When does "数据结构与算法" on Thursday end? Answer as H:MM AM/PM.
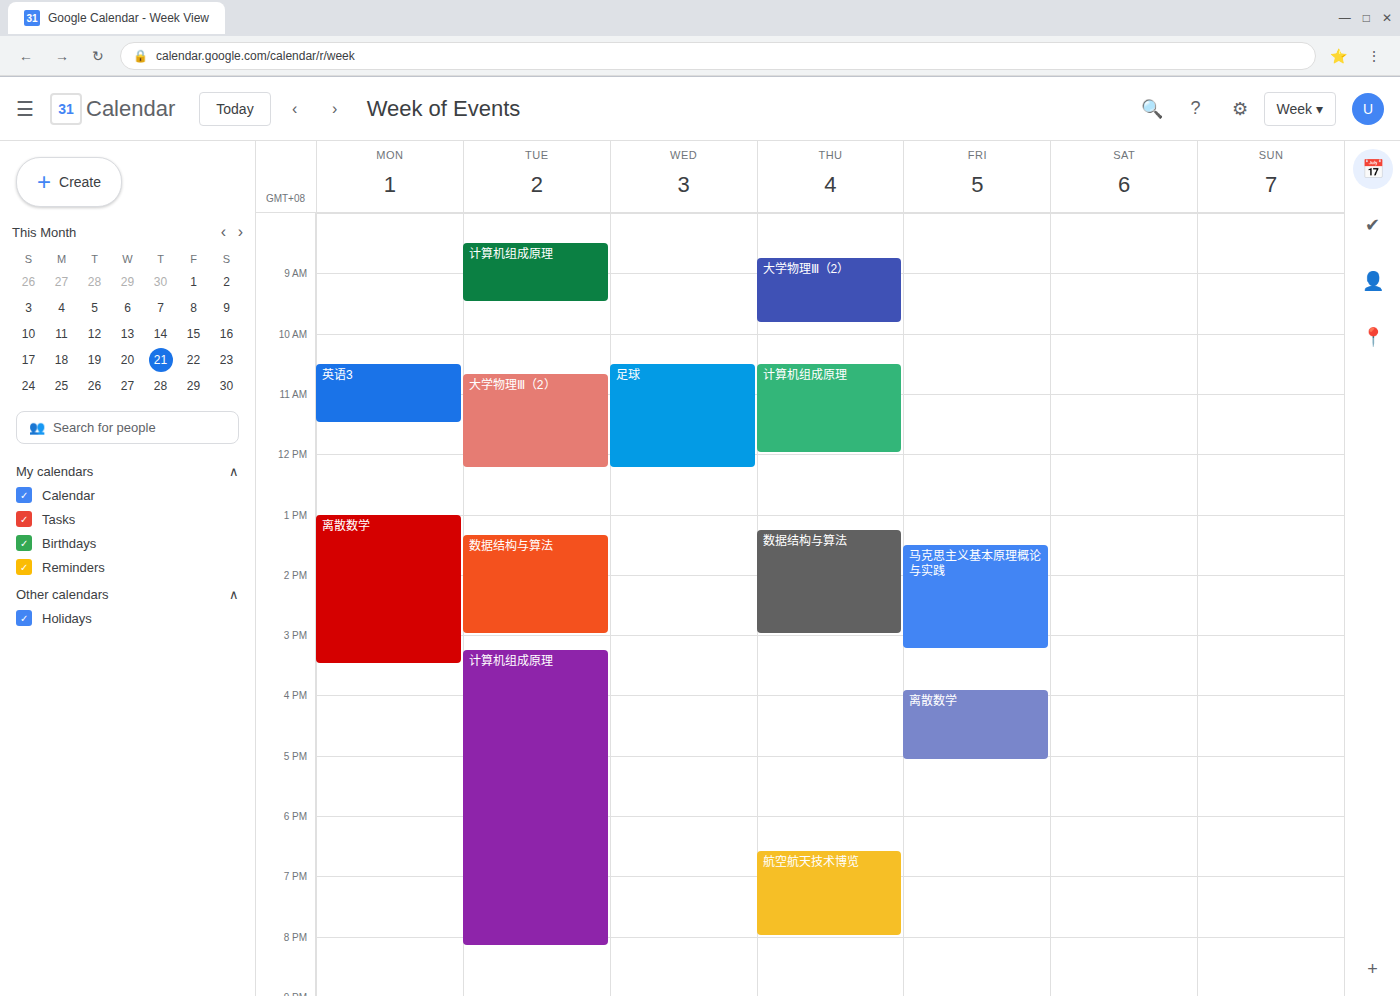
3:00 PM